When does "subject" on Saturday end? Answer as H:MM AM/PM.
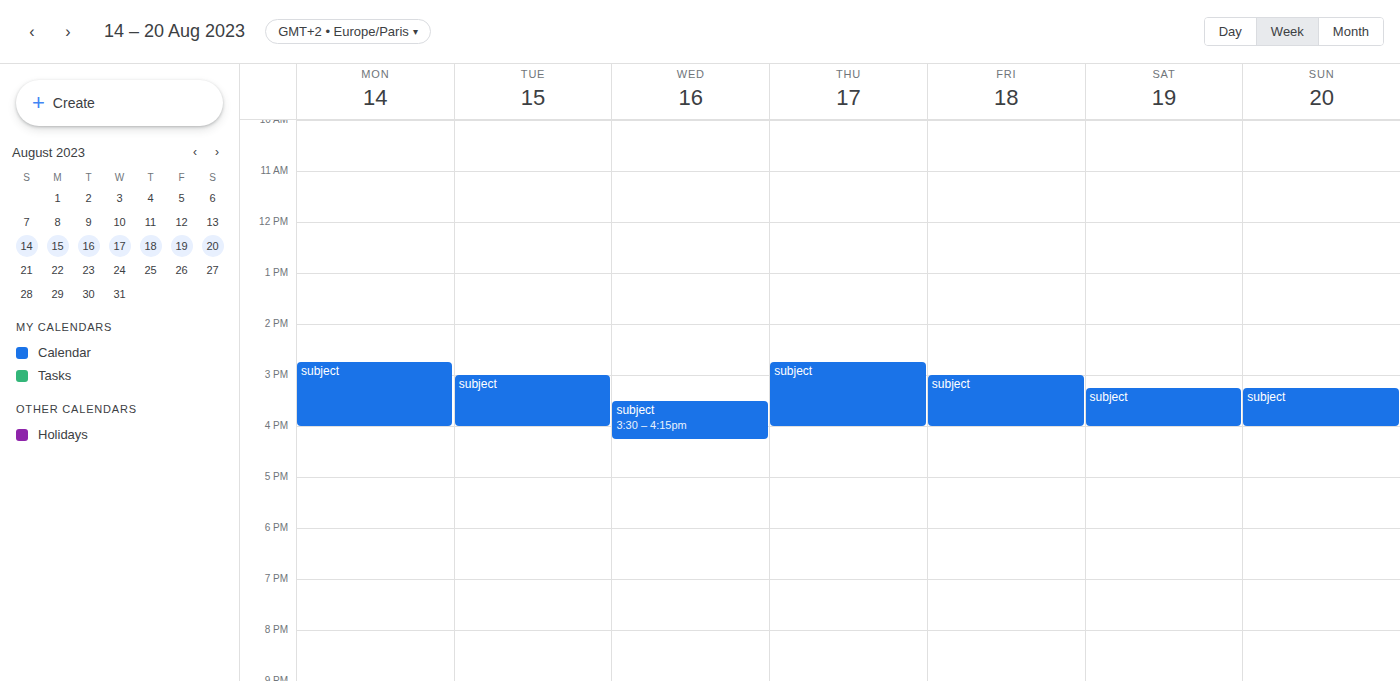
4:00 PM